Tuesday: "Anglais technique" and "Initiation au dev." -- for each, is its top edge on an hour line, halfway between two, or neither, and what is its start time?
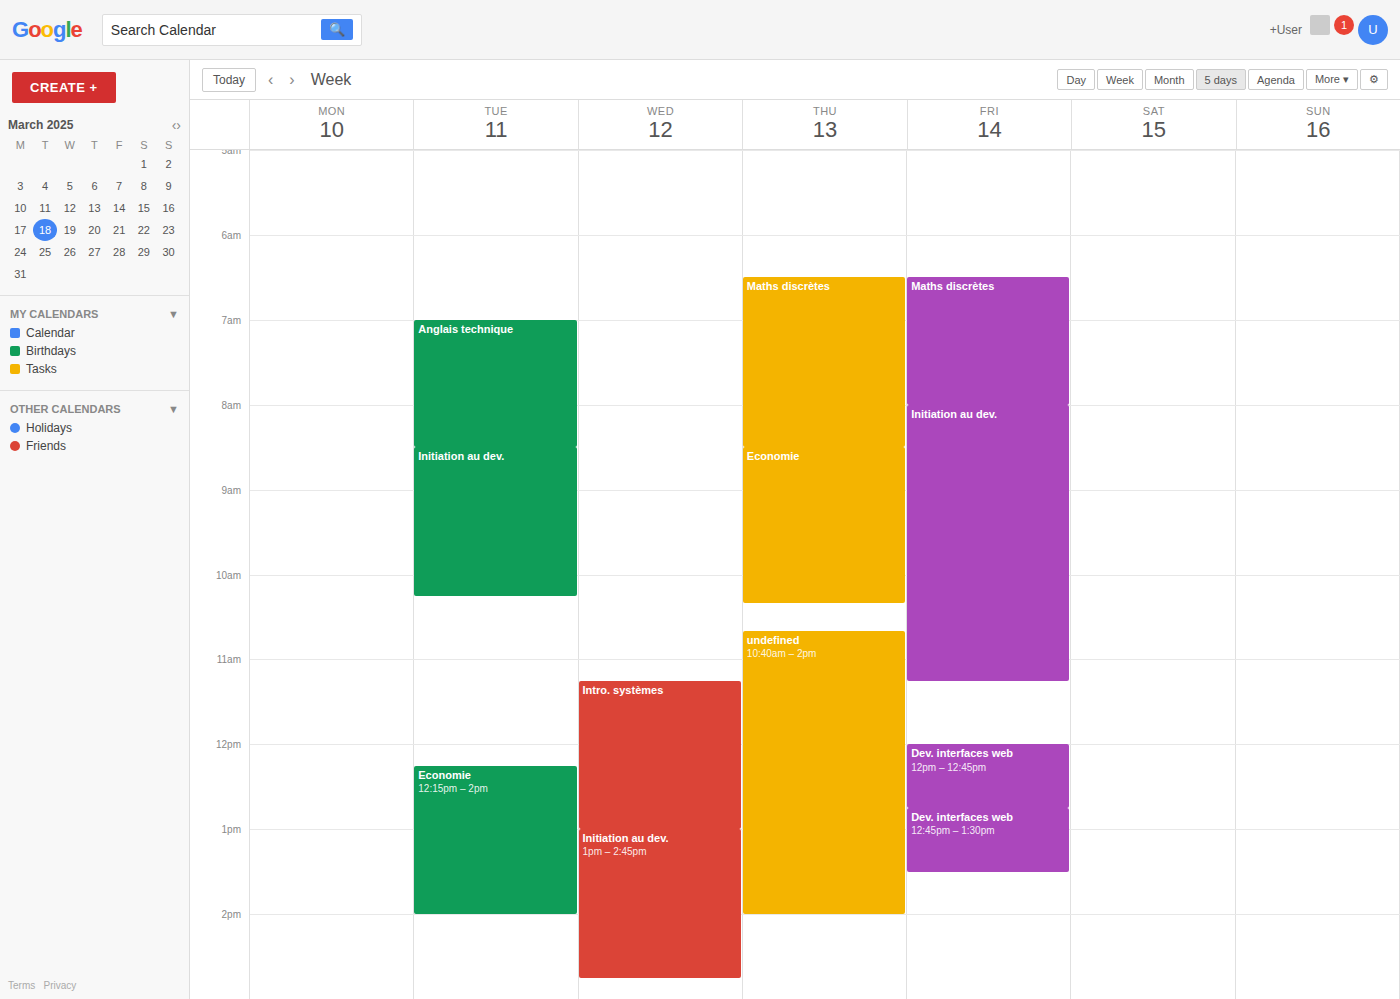
"Anglais technique": 7:00 AM, exactly on the 7 AM line. "Initiation au dev.": 8:30 AM, halfway between the 8 AM and 9 AM lines.